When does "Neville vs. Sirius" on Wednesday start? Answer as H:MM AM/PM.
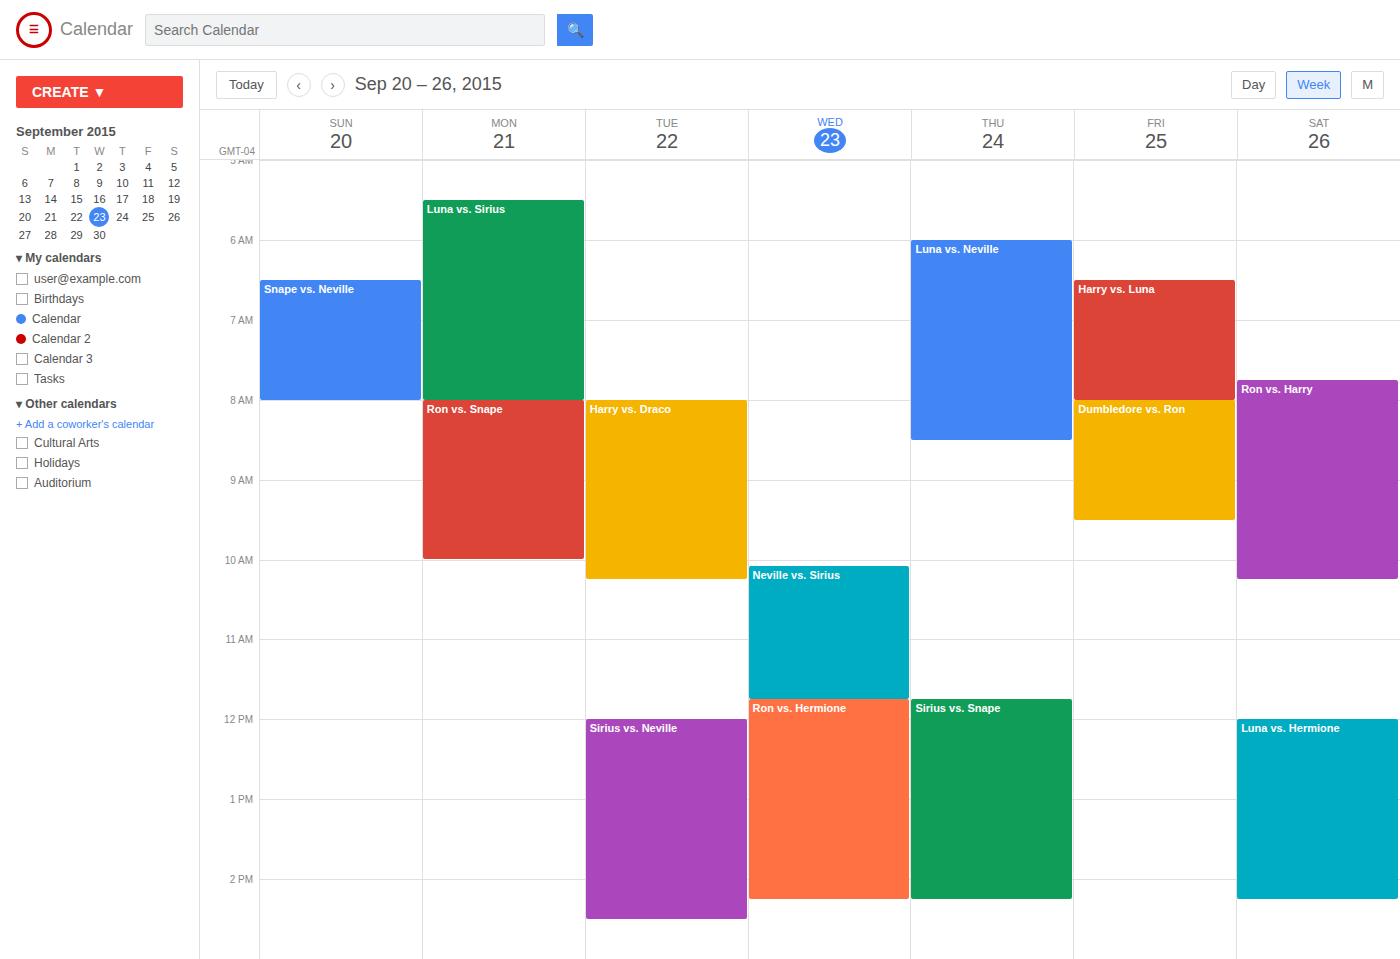
10:05 AM